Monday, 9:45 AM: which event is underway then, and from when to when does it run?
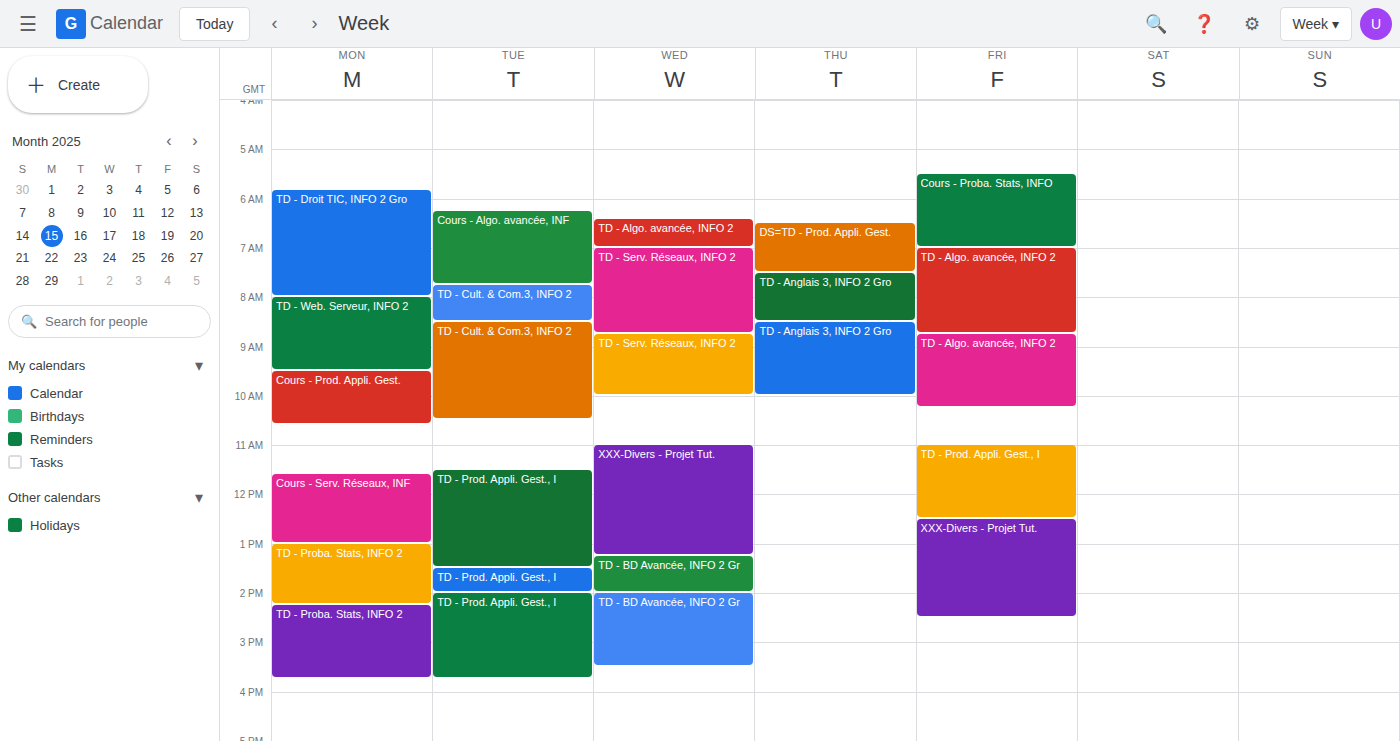
"Cours - Prod. Appli. Gest.", 9:30 AM to 10:35 AM